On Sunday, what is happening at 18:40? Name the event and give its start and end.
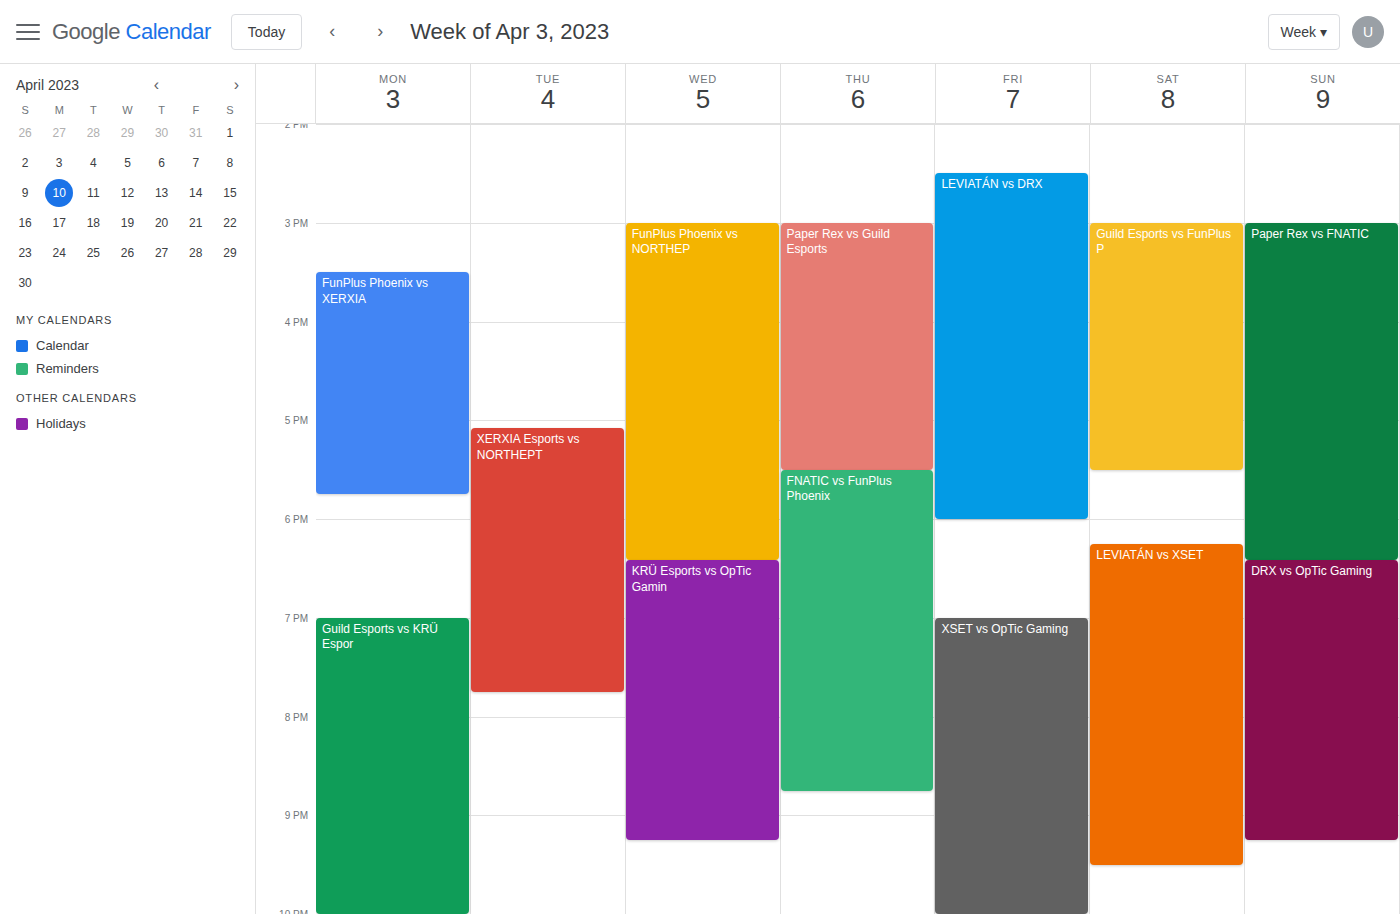
"DRX vs OpTic Gaming", 18:25 to 21:15